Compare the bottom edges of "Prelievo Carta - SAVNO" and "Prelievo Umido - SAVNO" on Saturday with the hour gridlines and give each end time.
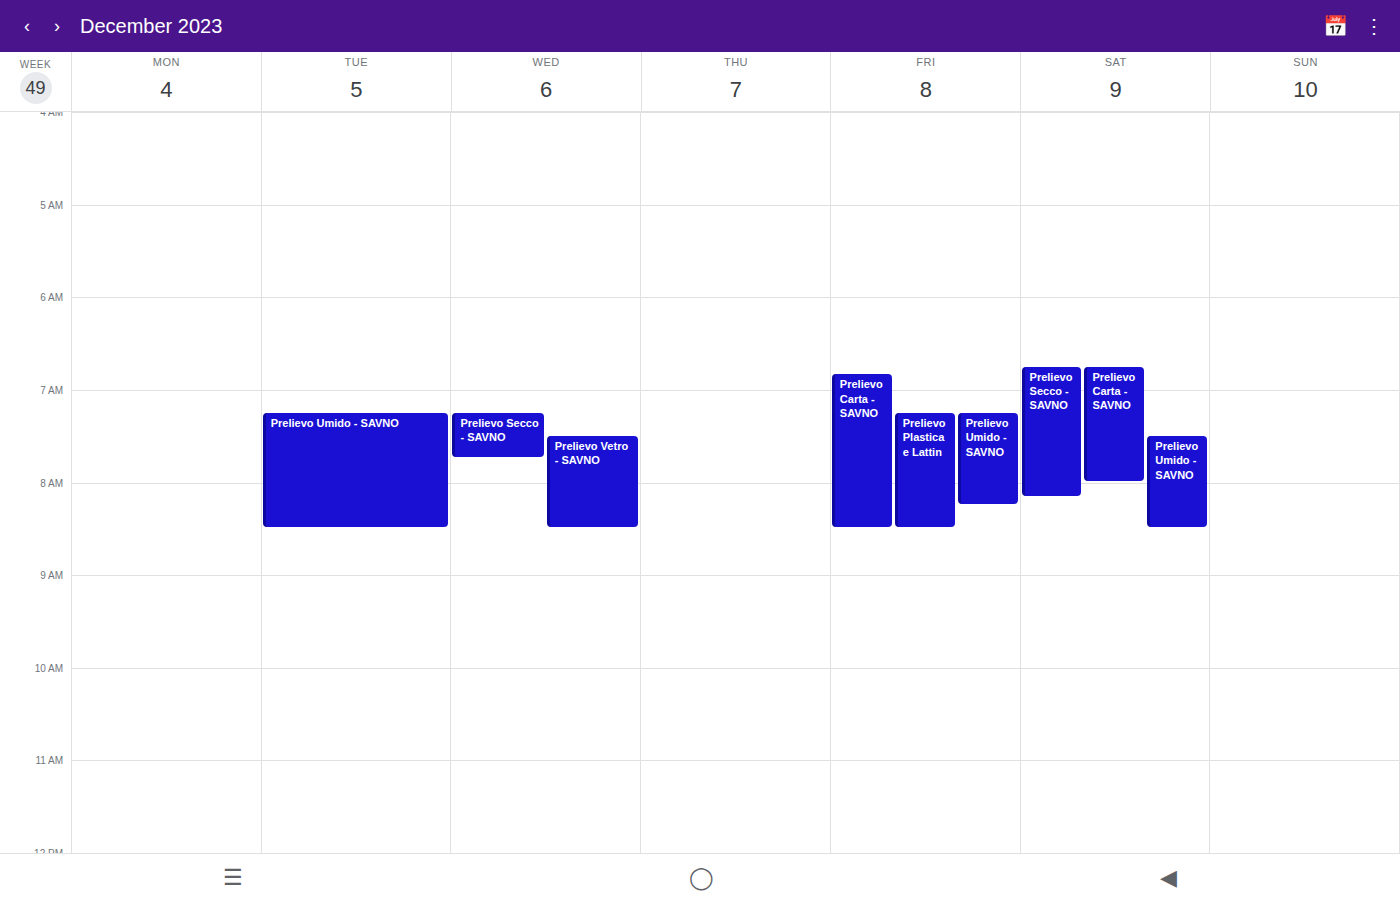
"Prelievo Carta - SAVNO": 8:00 AM, exactly on the 8 AM line. "Prelievo Umido - SAVNO": 8:30 AM, halfway between the 8 AM and 9 AM lines.